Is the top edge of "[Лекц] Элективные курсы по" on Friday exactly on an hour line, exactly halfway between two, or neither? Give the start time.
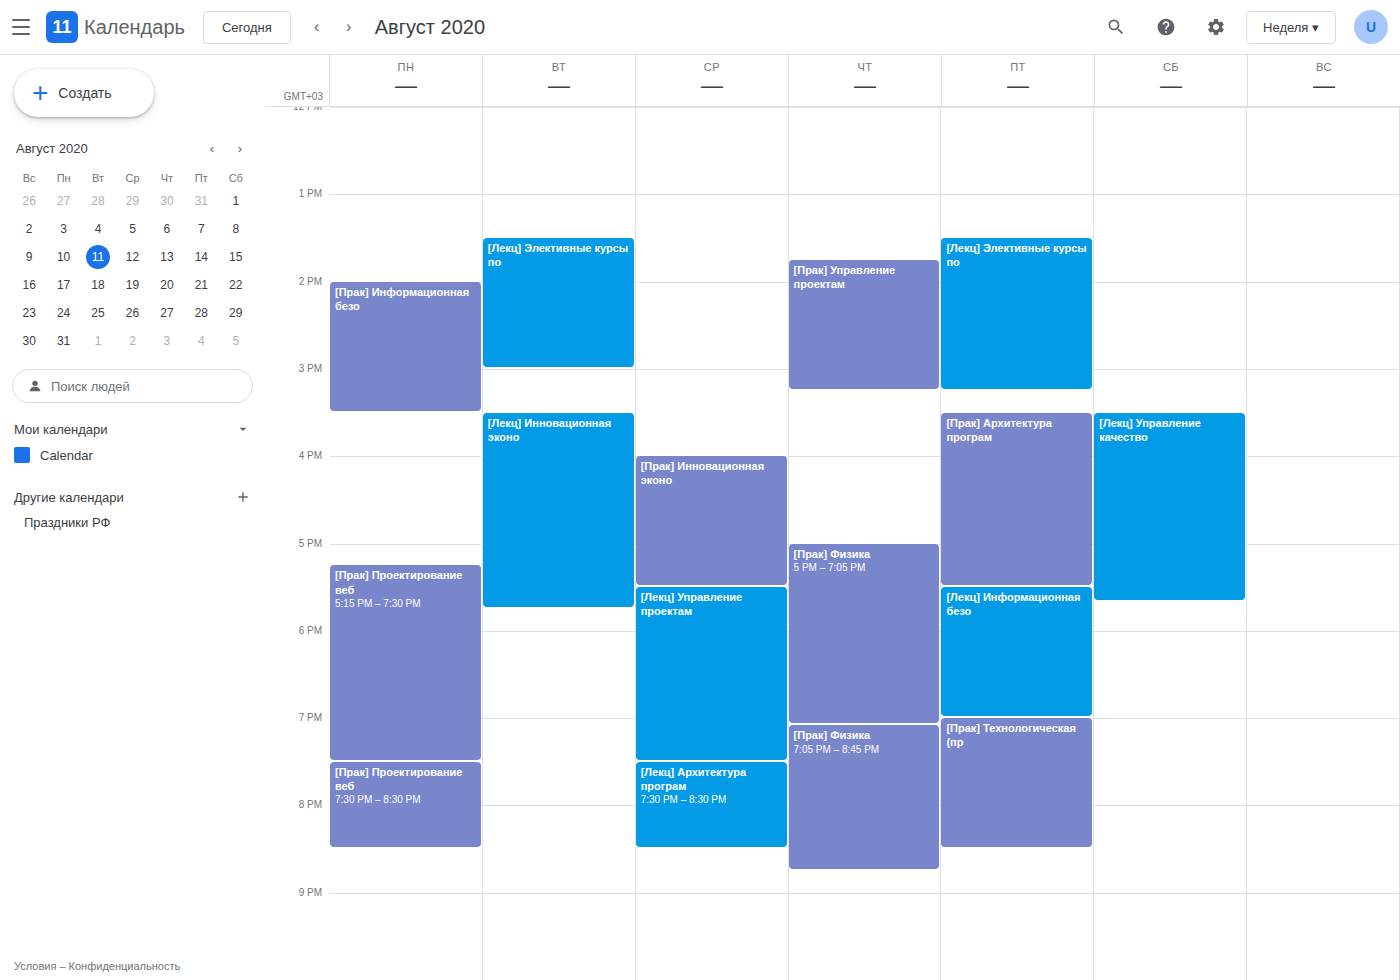
1:30 PM -- halfway between the 1 PM and 2 PM lines.